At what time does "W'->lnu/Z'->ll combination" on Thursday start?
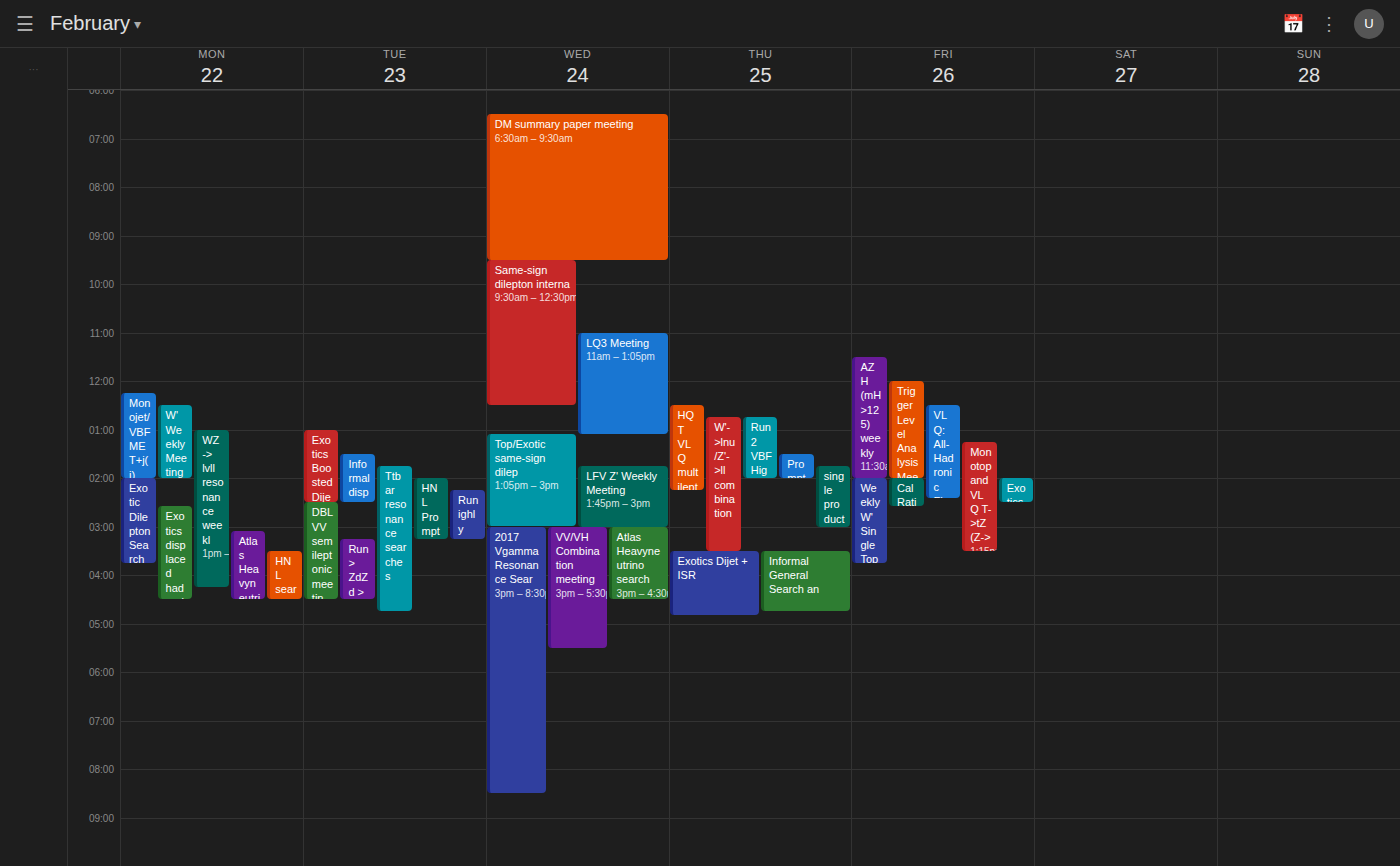
12:45